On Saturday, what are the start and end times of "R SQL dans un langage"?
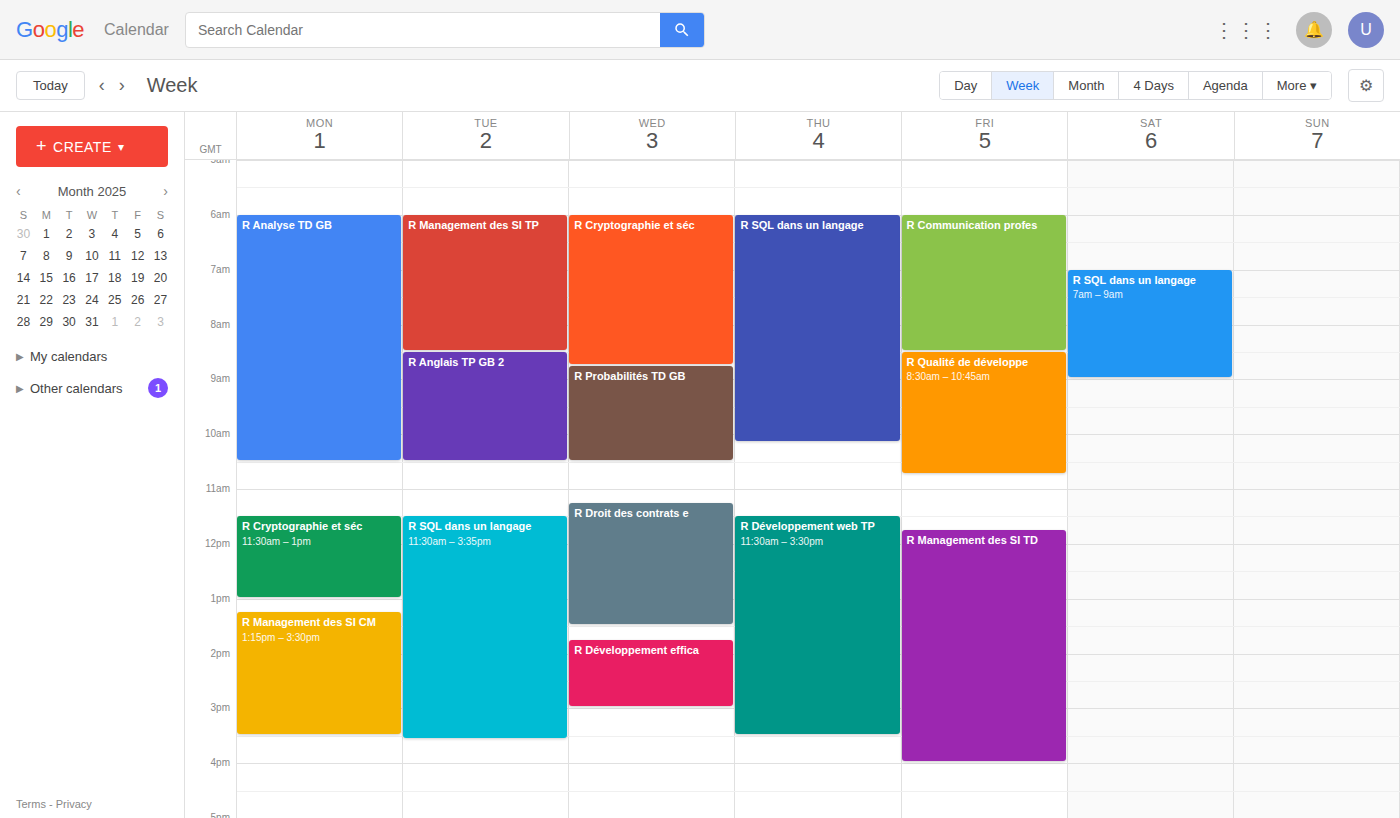
07:00 to 09:00